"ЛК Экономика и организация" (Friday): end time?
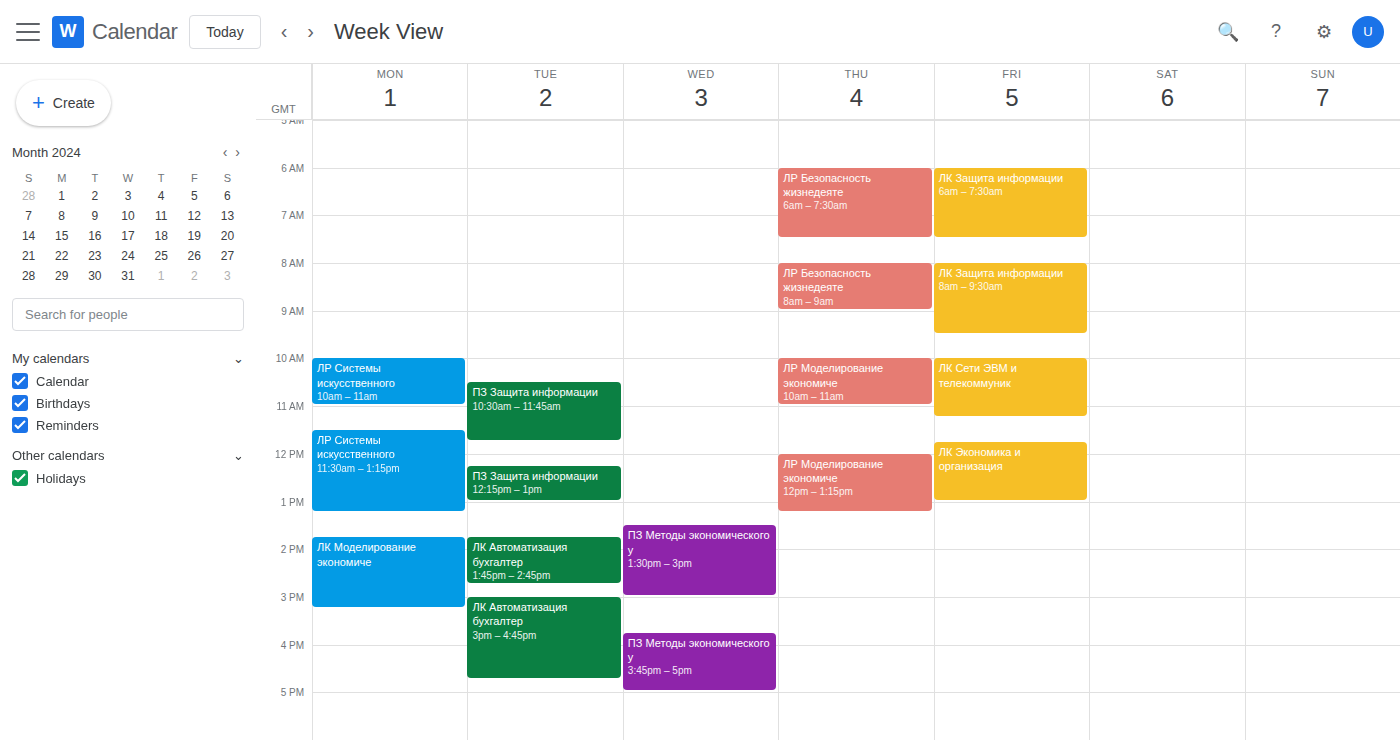
1:00 PM